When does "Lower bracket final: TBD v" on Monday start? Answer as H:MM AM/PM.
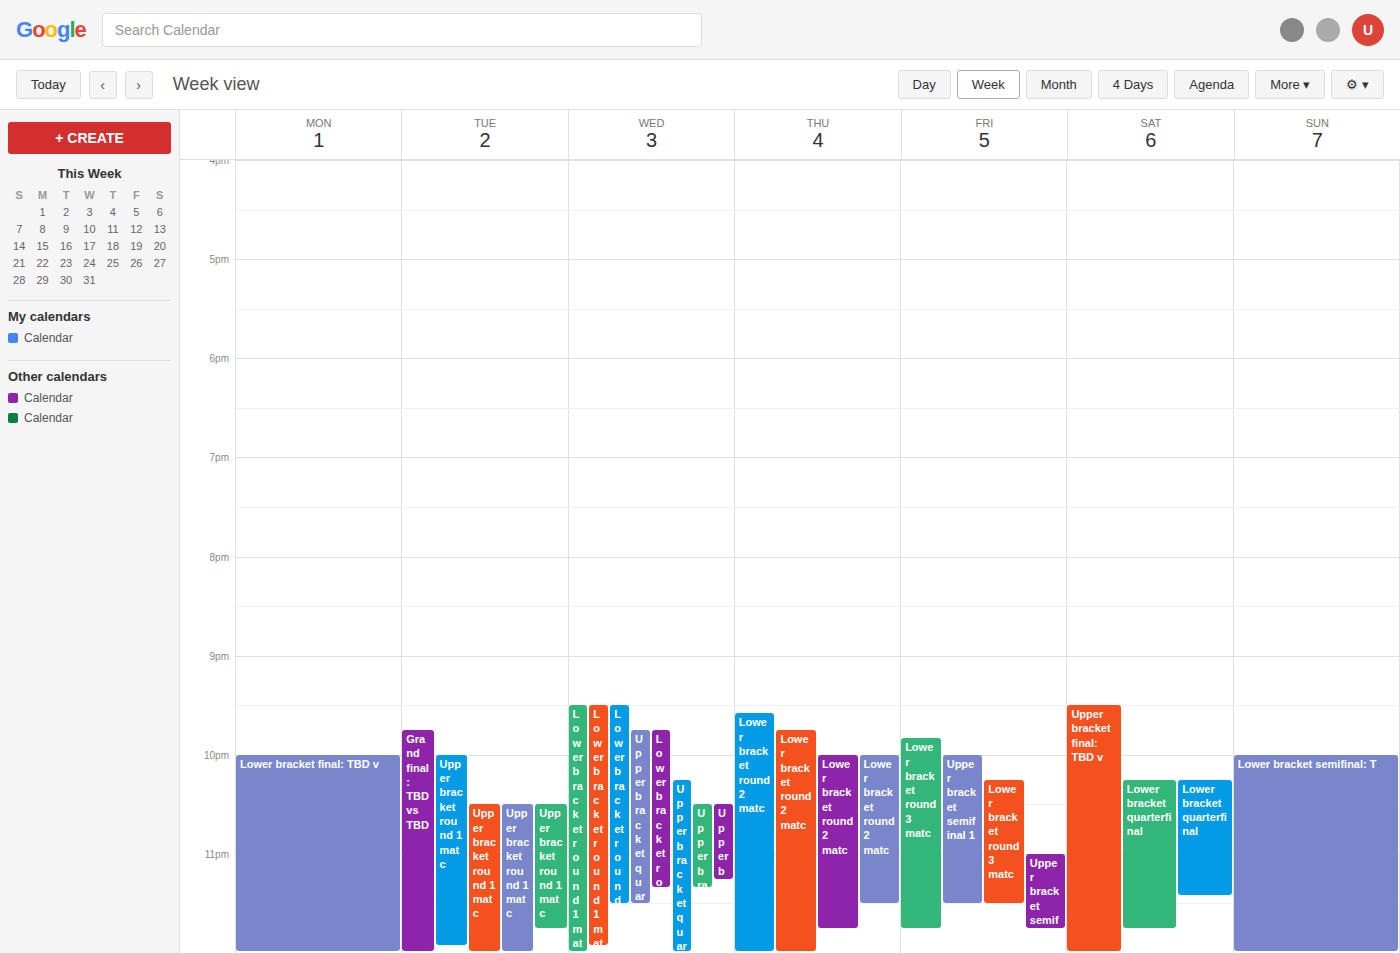
10:00 PM